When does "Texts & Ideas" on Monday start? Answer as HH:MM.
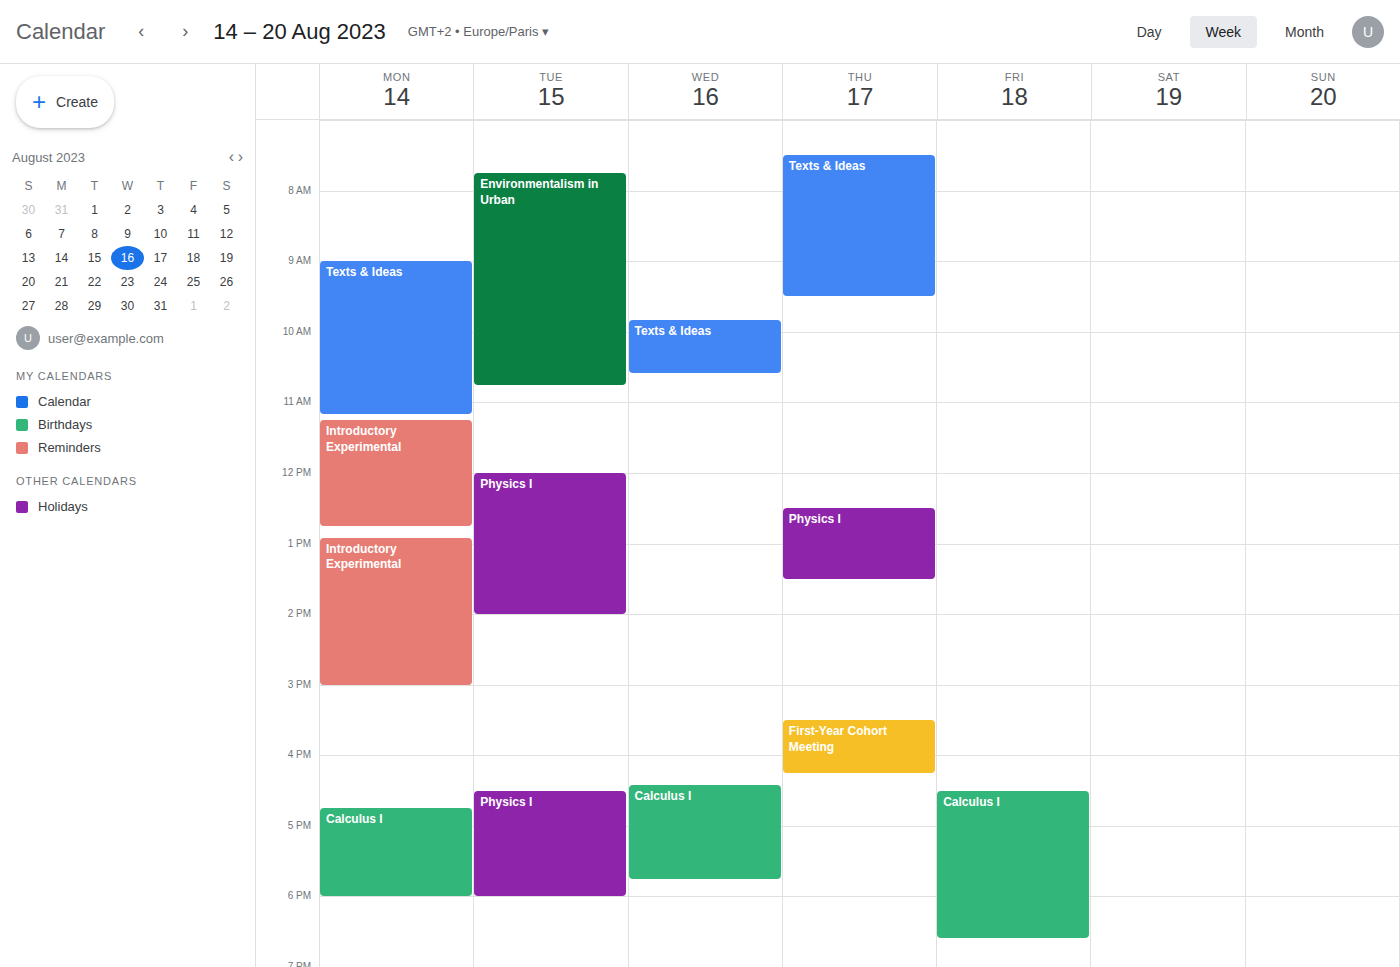
09:00